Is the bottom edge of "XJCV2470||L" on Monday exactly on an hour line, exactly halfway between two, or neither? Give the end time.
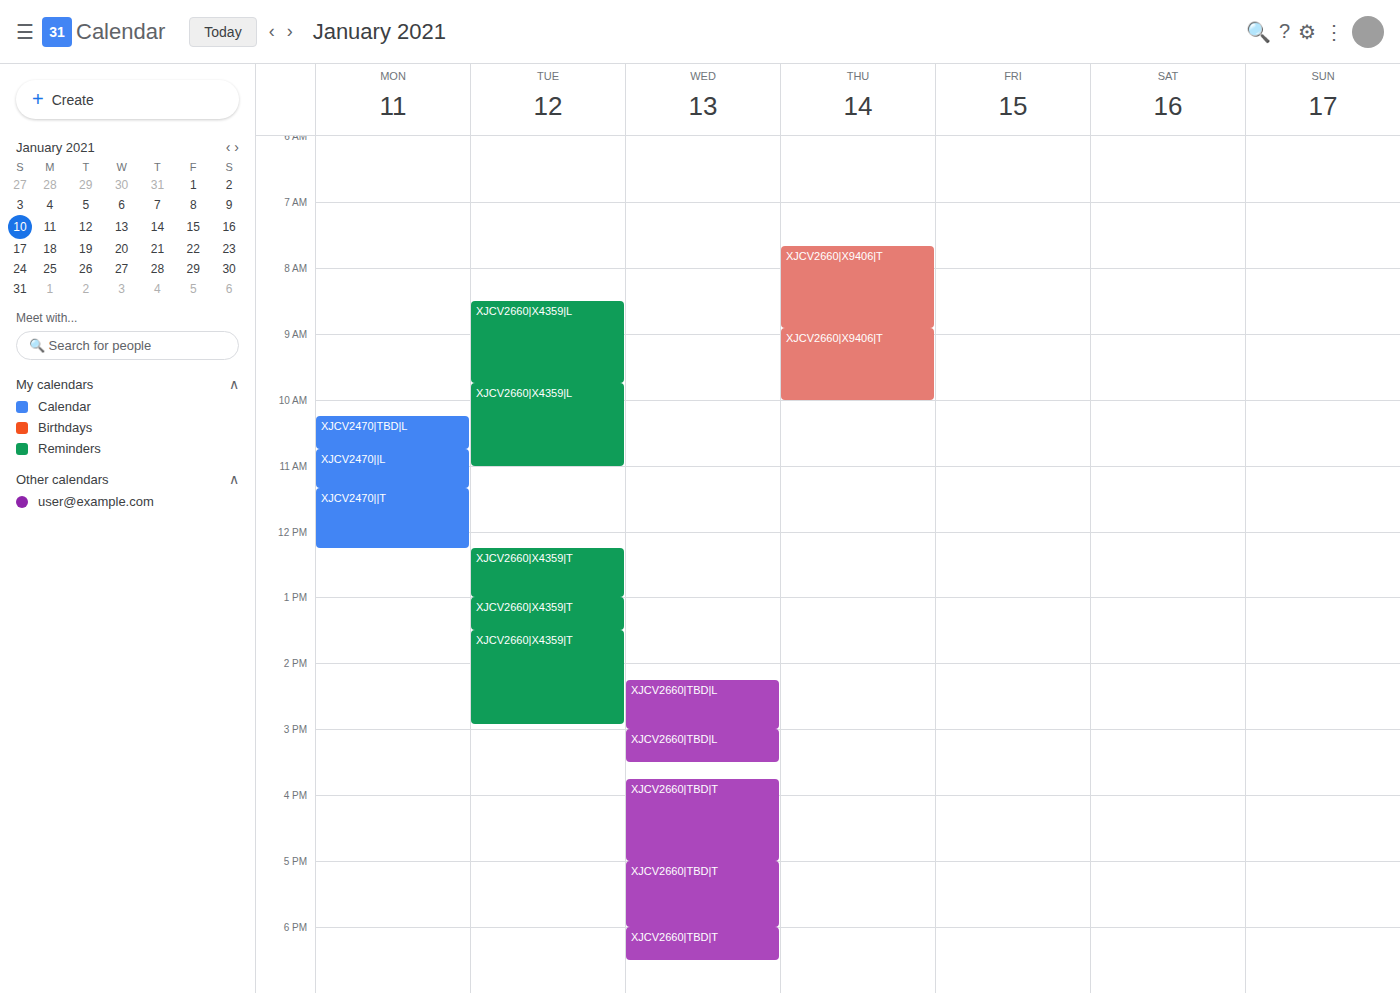
11:20 AM -- neither: 20 minutes below the 11 AM line and 40 minutes above the 12 PM line.